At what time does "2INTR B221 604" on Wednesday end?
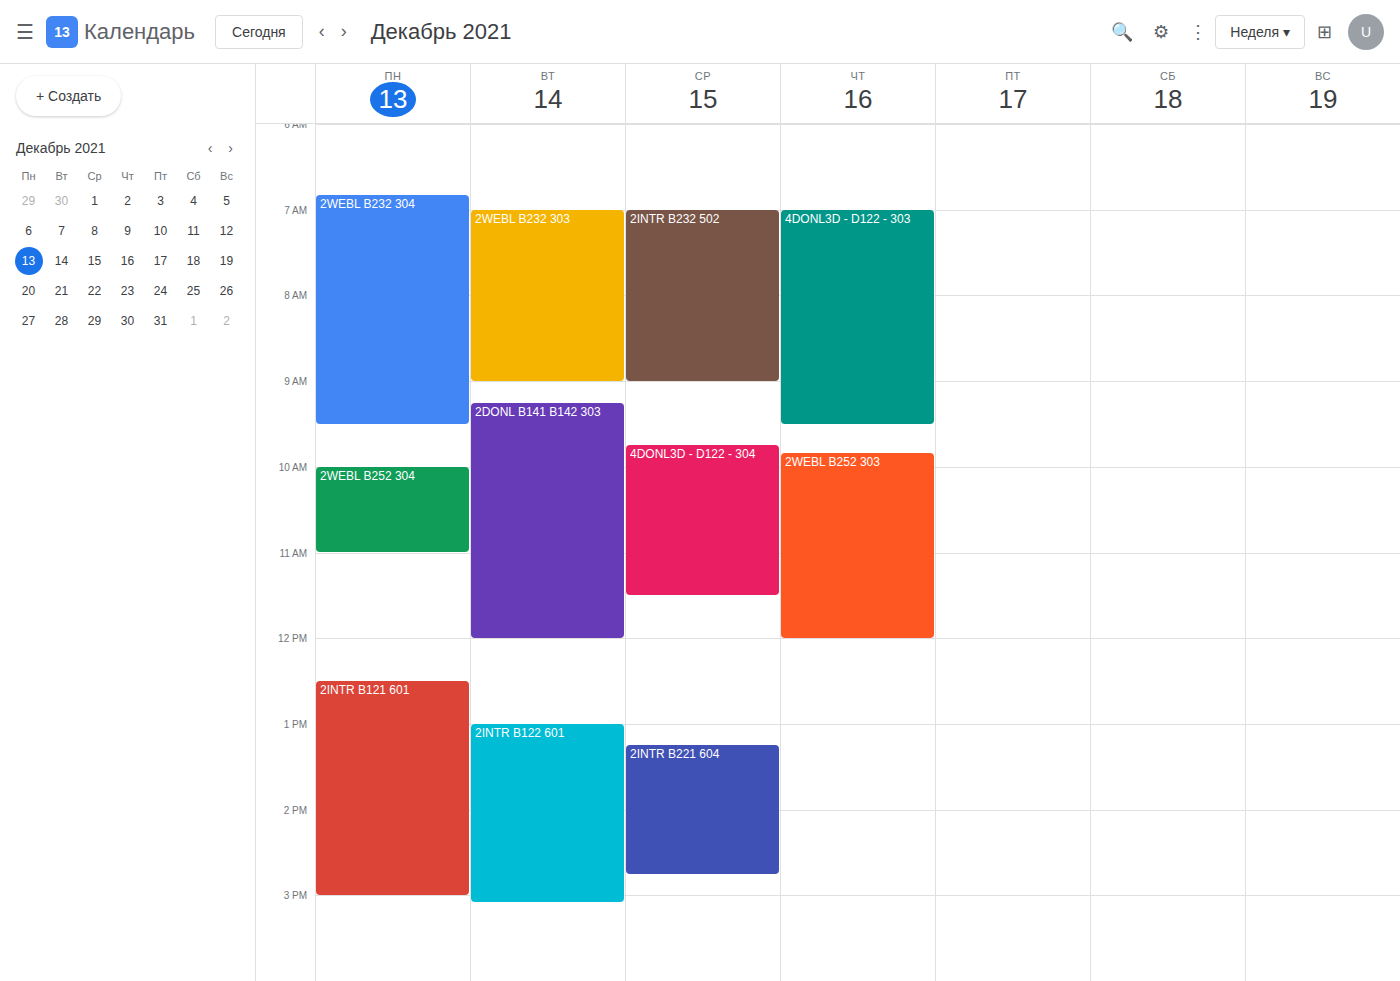
14:45